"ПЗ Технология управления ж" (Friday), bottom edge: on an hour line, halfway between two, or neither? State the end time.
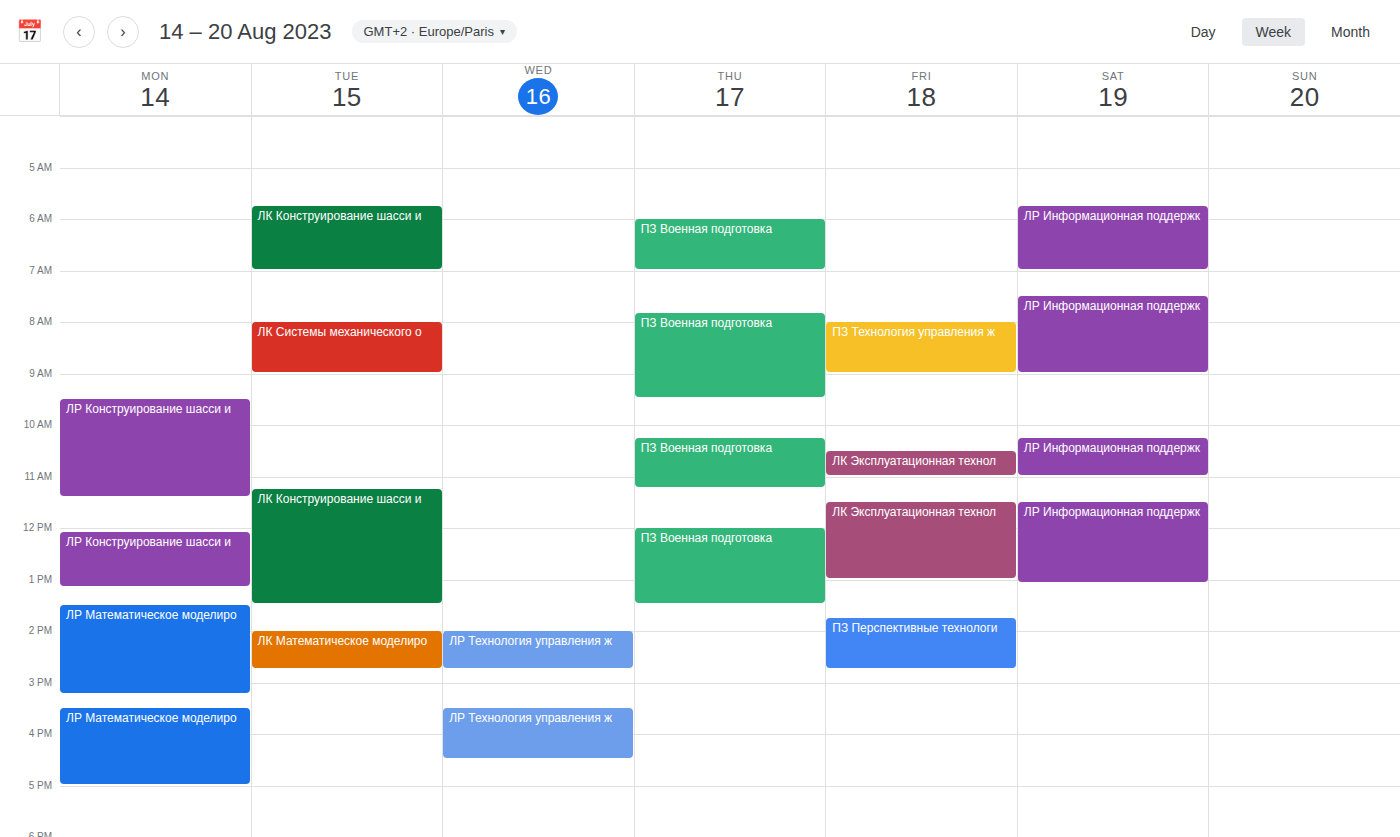
9:00 AM -- exactly on the 9 AM line.